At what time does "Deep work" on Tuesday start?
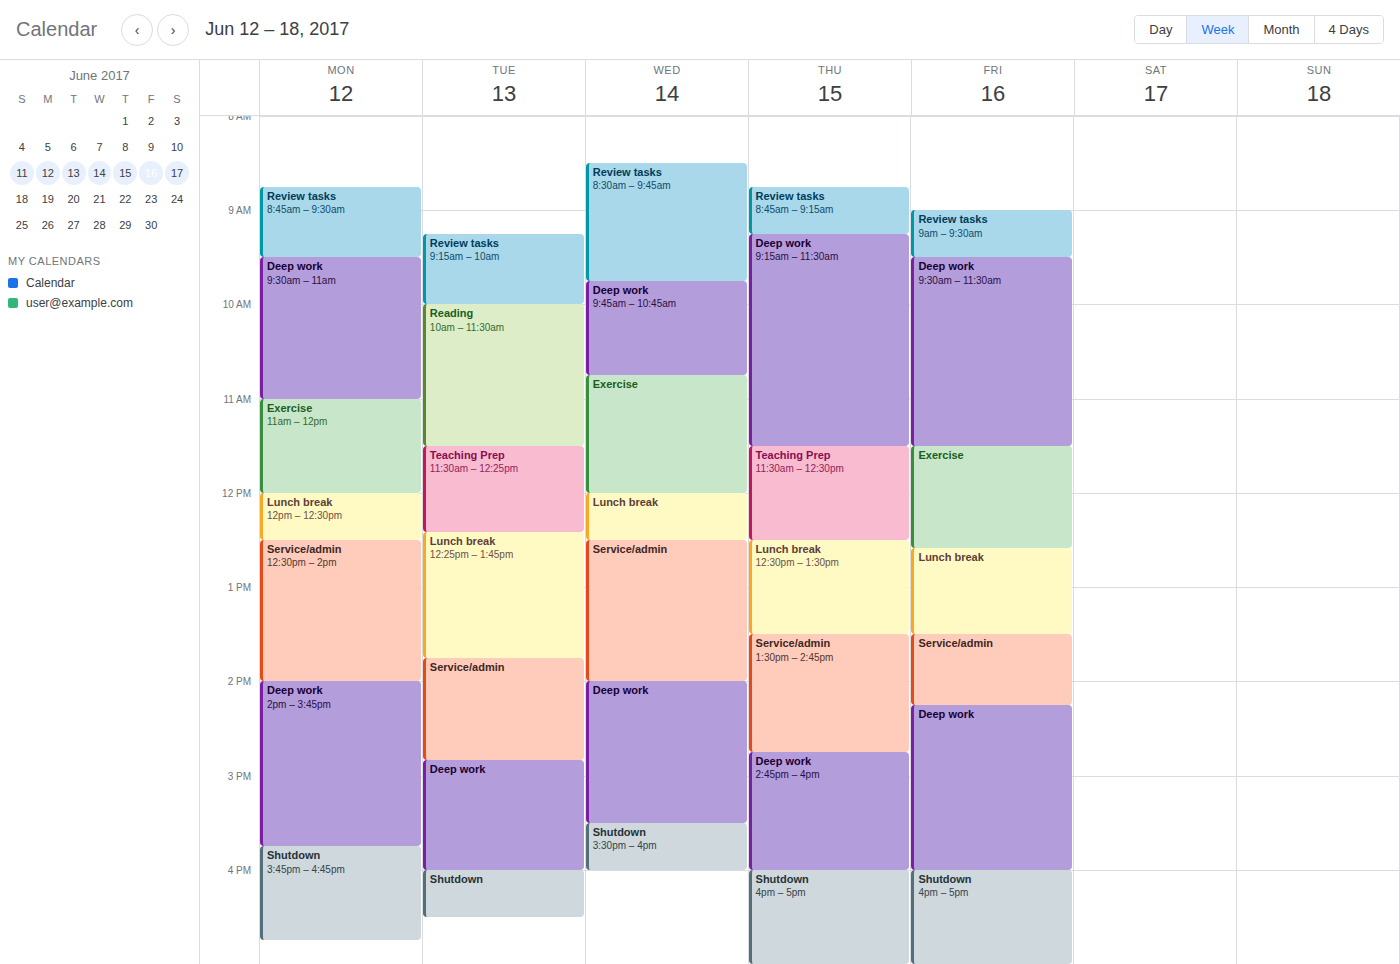
2:50 PM